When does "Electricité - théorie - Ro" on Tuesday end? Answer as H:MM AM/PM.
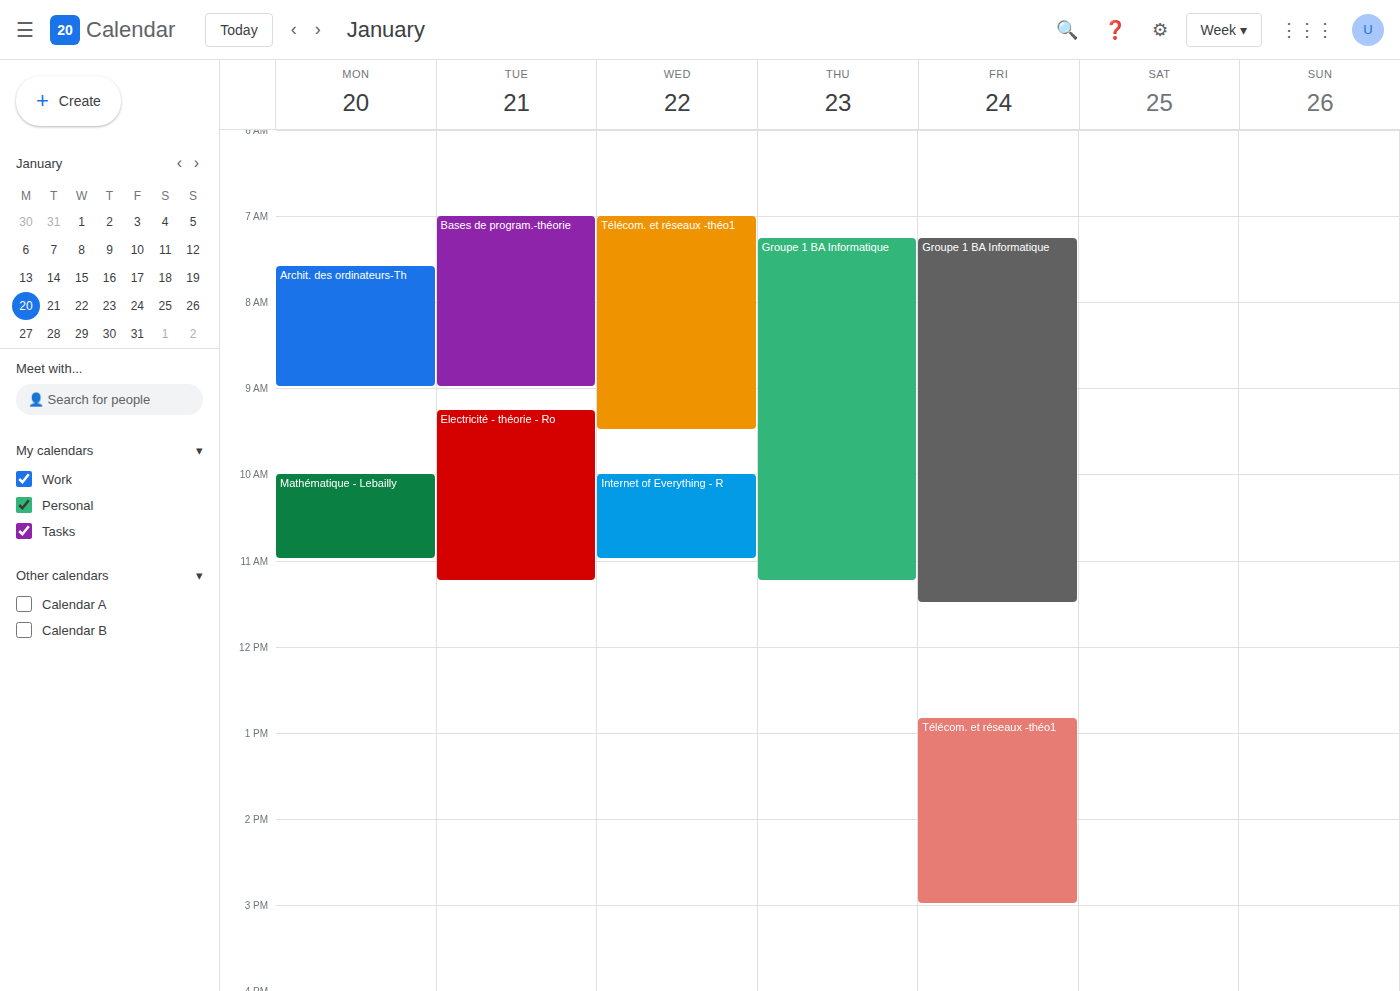
11:15 AM